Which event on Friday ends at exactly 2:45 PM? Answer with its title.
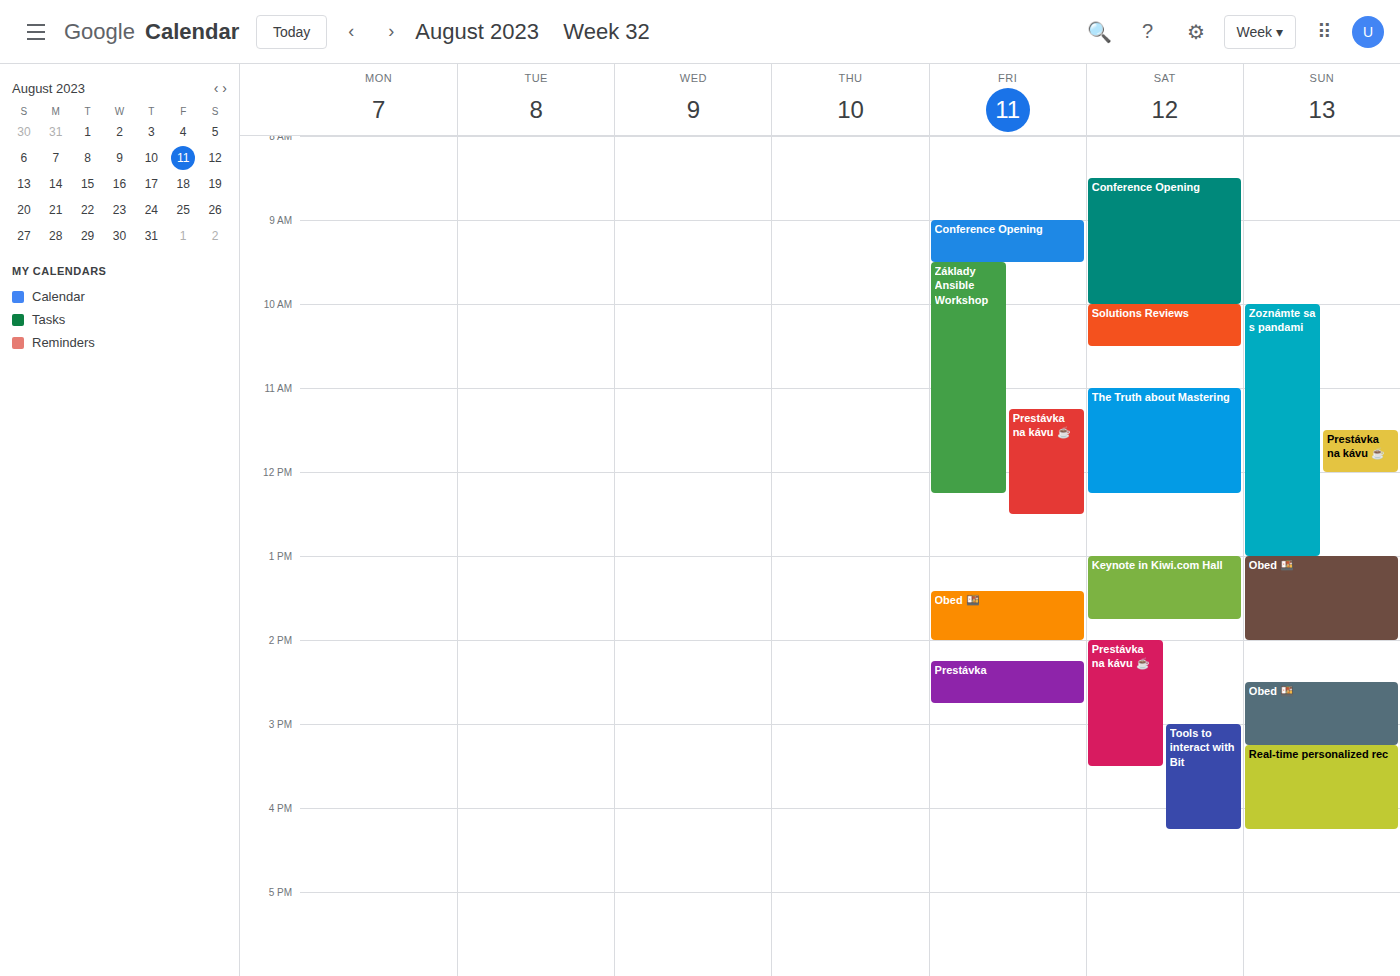
"Prestávka"